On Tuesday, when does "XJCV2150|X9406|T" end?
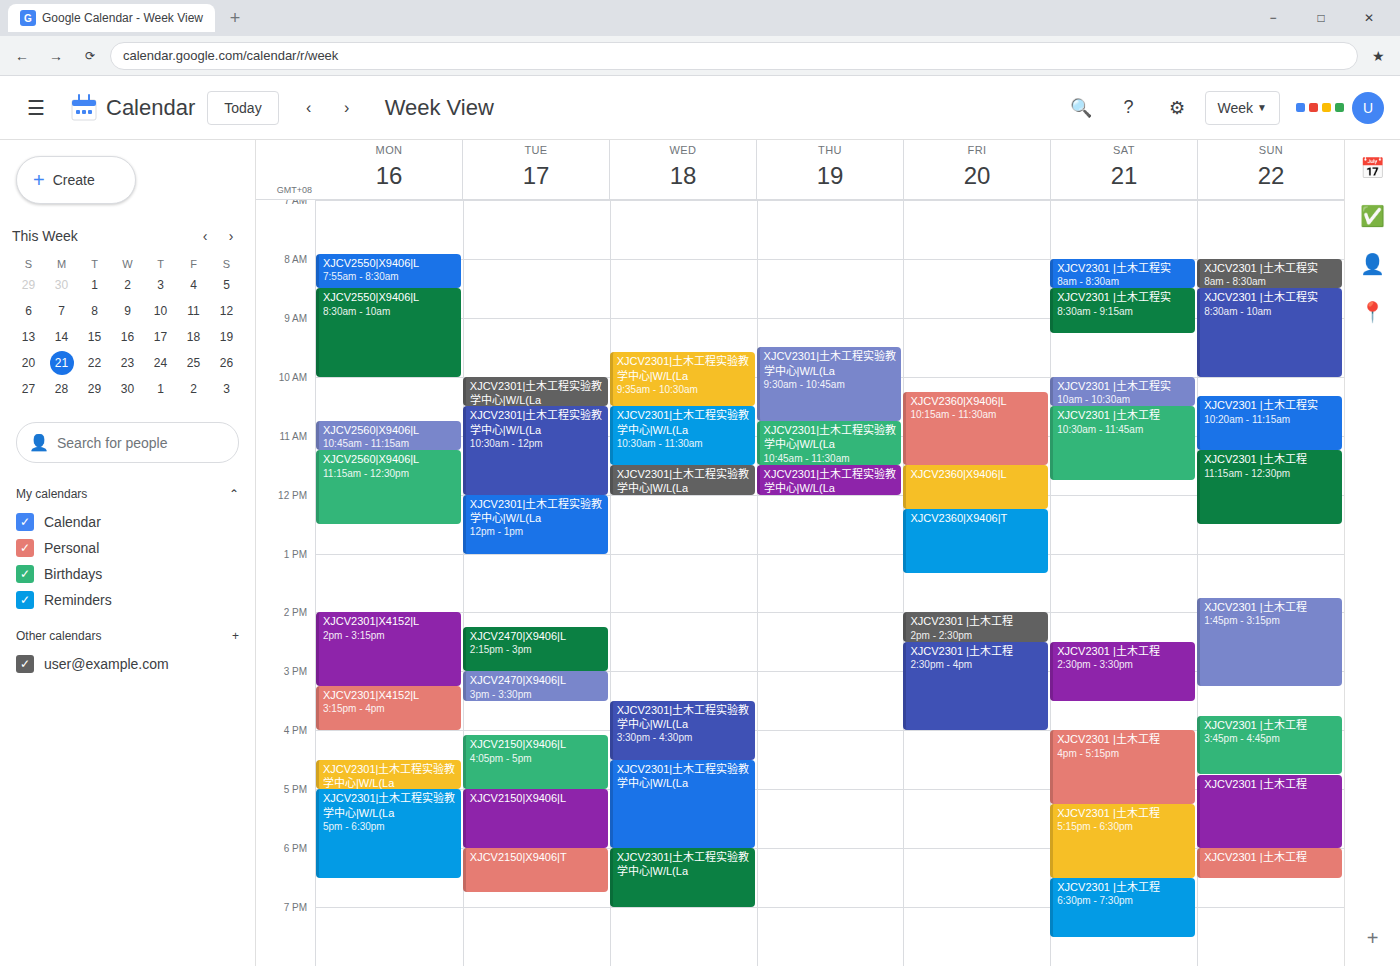
6:45 PM